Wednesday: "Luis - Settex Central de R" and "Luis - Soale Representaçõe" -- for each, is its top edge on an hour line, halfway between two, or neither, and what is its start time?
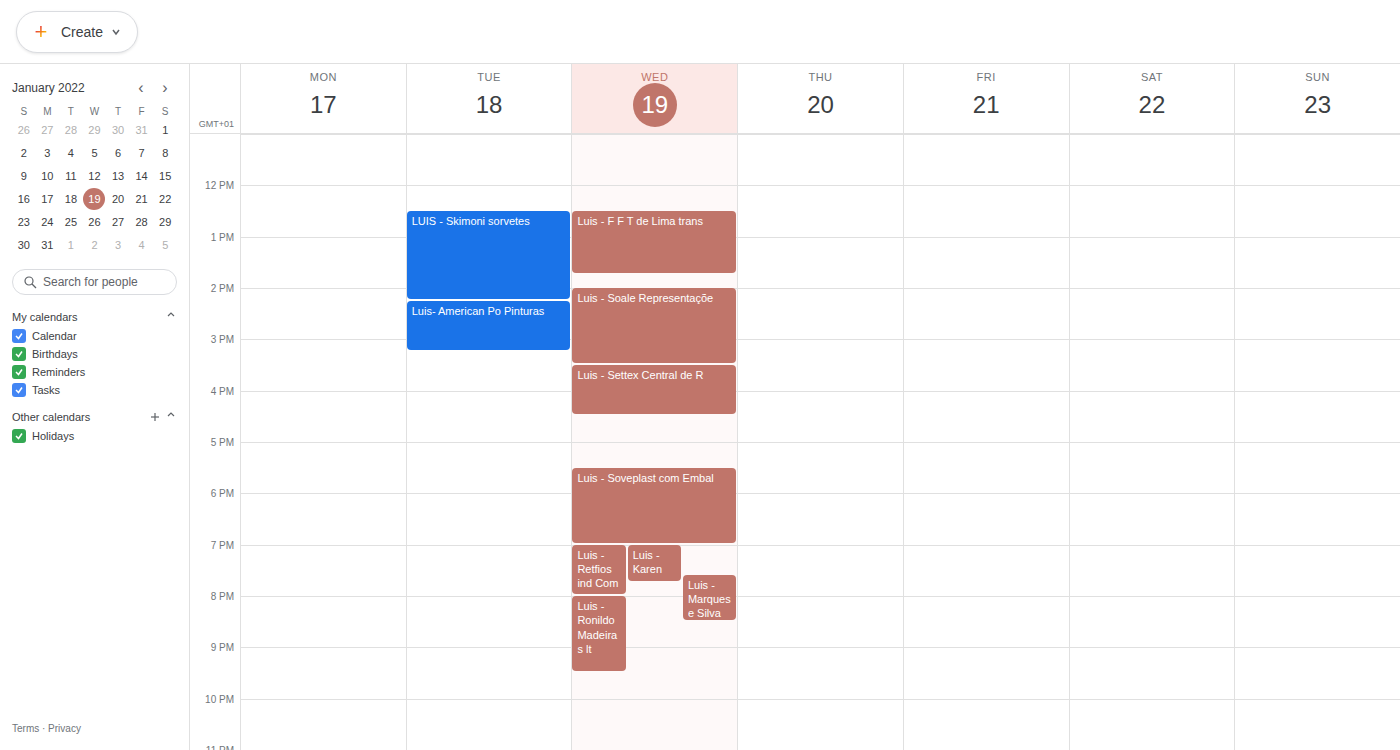
"Luis - Settex Central de R": 3:30 PM, halfway between the 3 PM and 4 PM lines. "Luis - Soale Representaçõe": 2:00 PM, exactly on the 2 PM line.